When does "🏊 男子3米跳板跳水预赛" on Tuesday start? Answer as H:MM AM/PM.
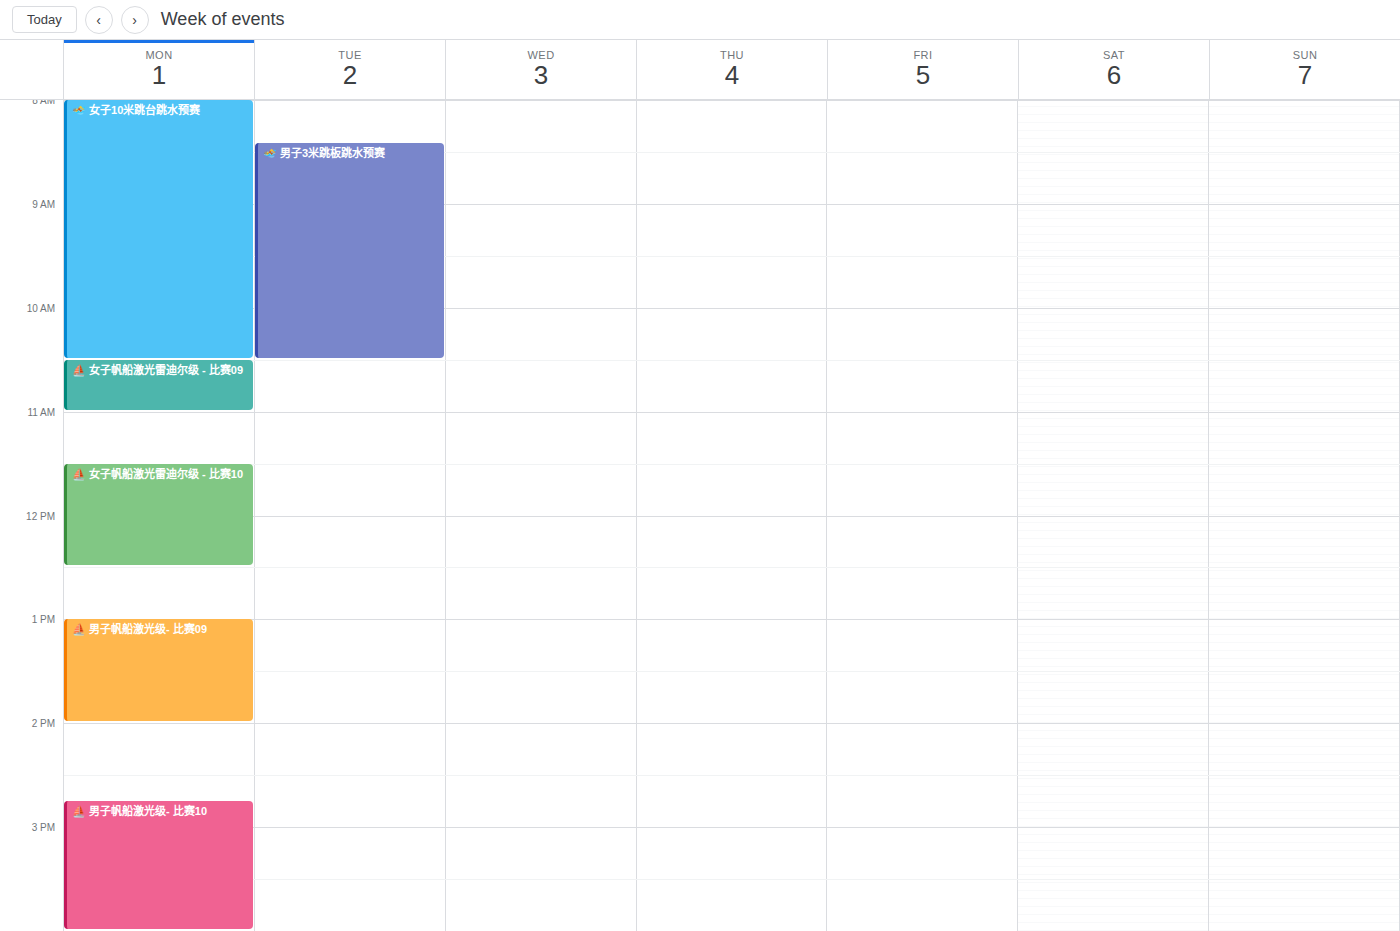
8:25 AM